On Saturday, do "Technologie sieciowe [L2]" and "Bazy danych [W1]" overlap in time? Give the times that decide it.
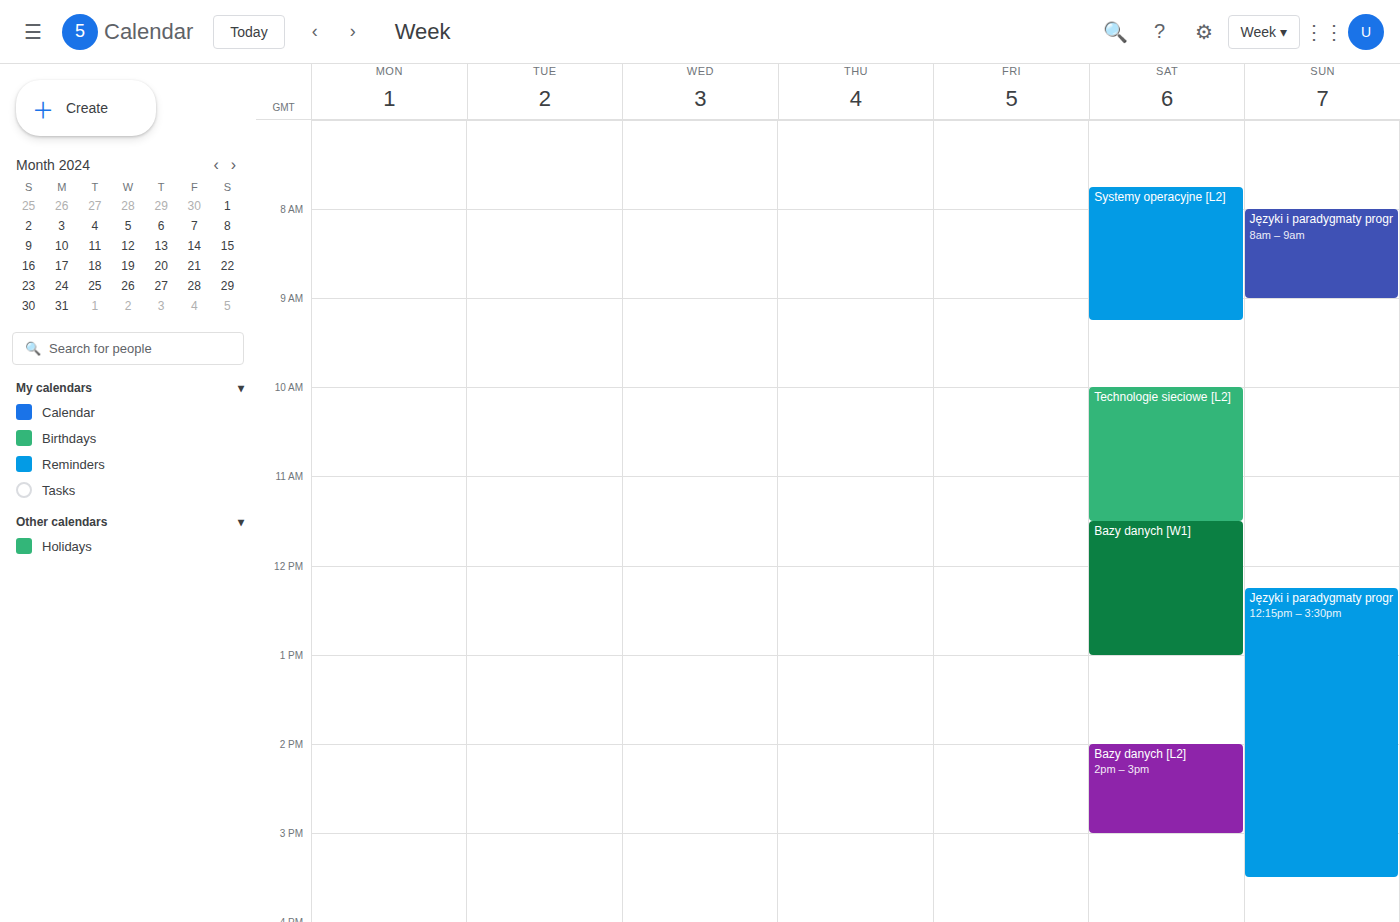
"Technologie sieciowe [L2]" ends at 11:30 AM, exactly when "Bazy danych [W1]" starts -- they touch but do not overlap.